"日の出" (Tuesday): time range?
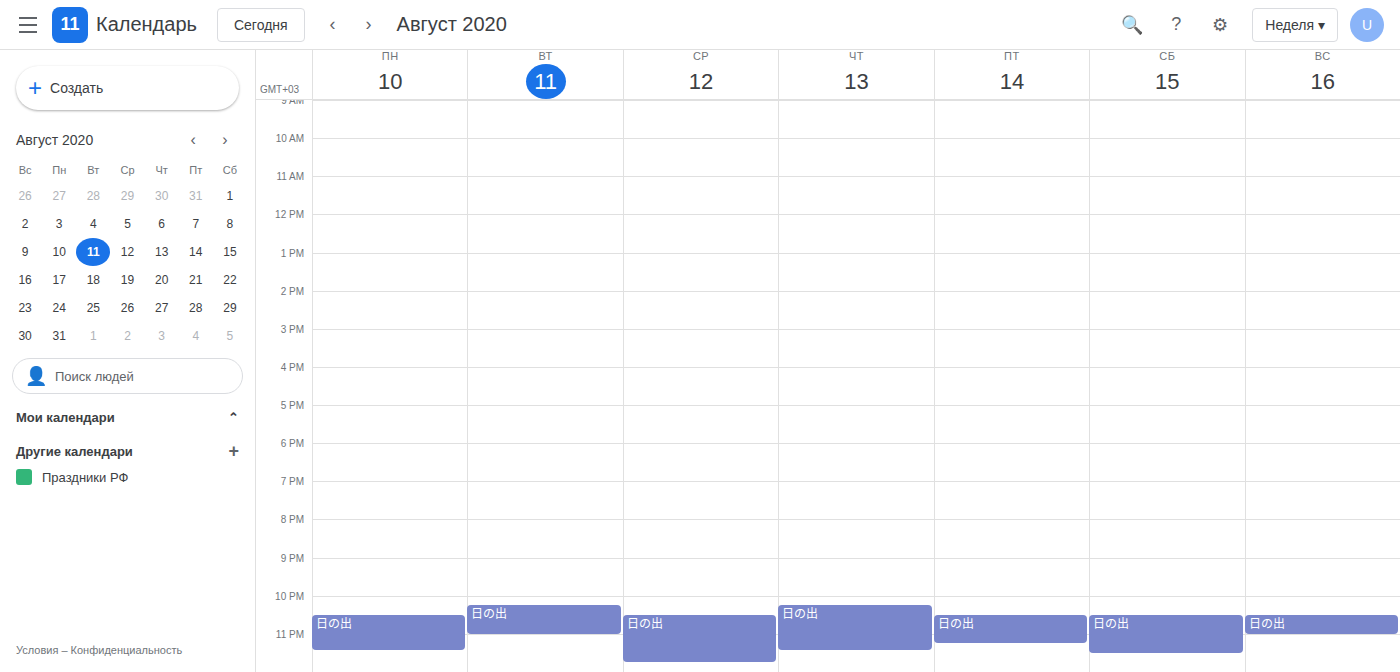
10:15 PM to 11:00 PM